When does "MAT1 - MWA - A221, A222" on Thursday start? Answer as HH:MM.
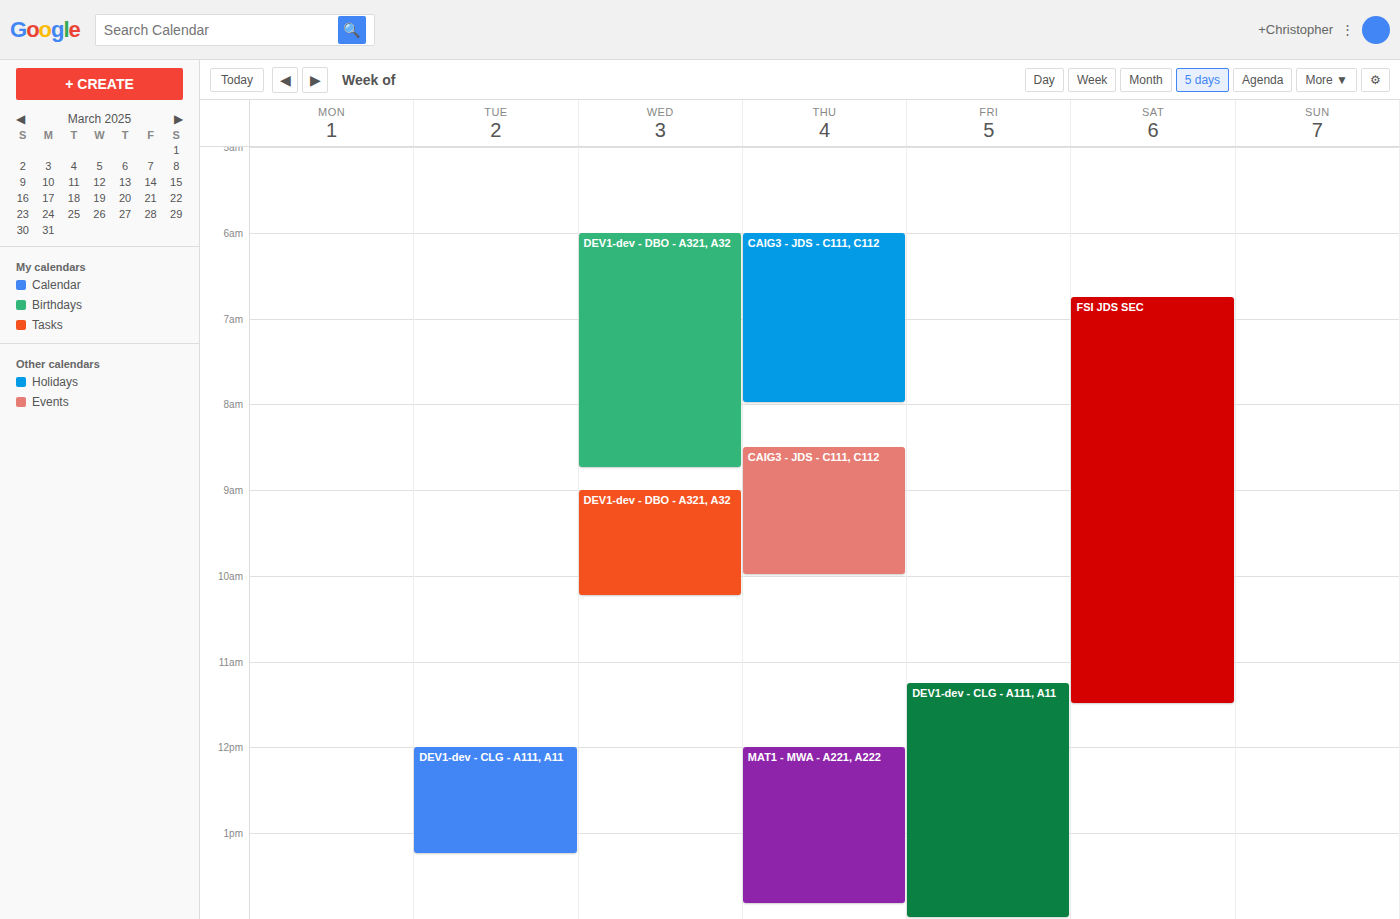
12:00